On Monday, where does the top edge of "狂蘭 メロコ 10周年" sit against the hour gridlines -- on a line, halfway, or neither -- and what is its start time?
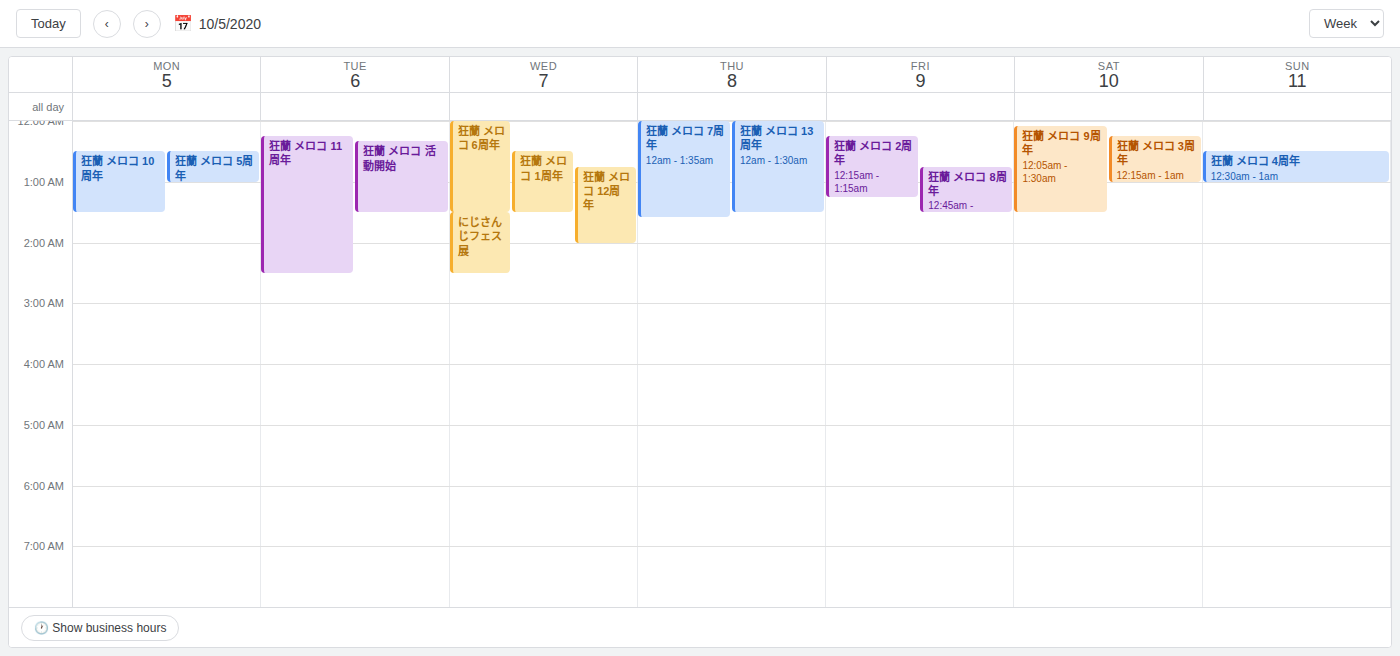
12:30 AM -- halfway between the 12 AM and 1 AM lines.